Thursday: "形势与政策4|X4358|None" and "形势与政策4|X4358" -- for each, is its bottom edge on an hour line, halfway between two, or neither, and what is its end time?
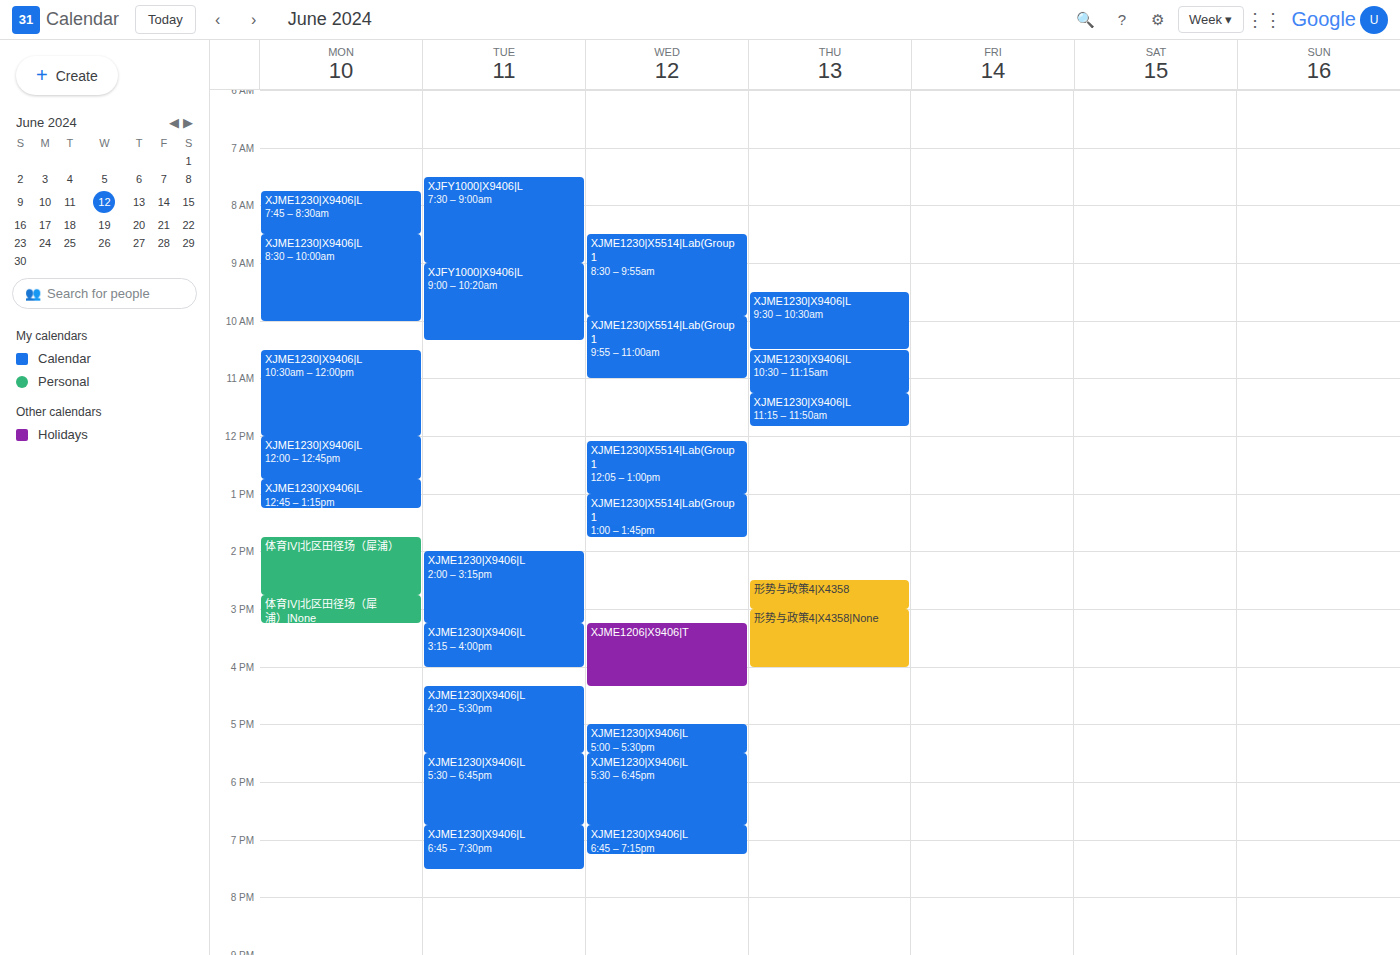
"形势与政策4|X4358|None": 4:00 PM, exactly on the 4 PM line. "形势与政策4|X4358": 3:00 PM, exactly on the 3 PM line.